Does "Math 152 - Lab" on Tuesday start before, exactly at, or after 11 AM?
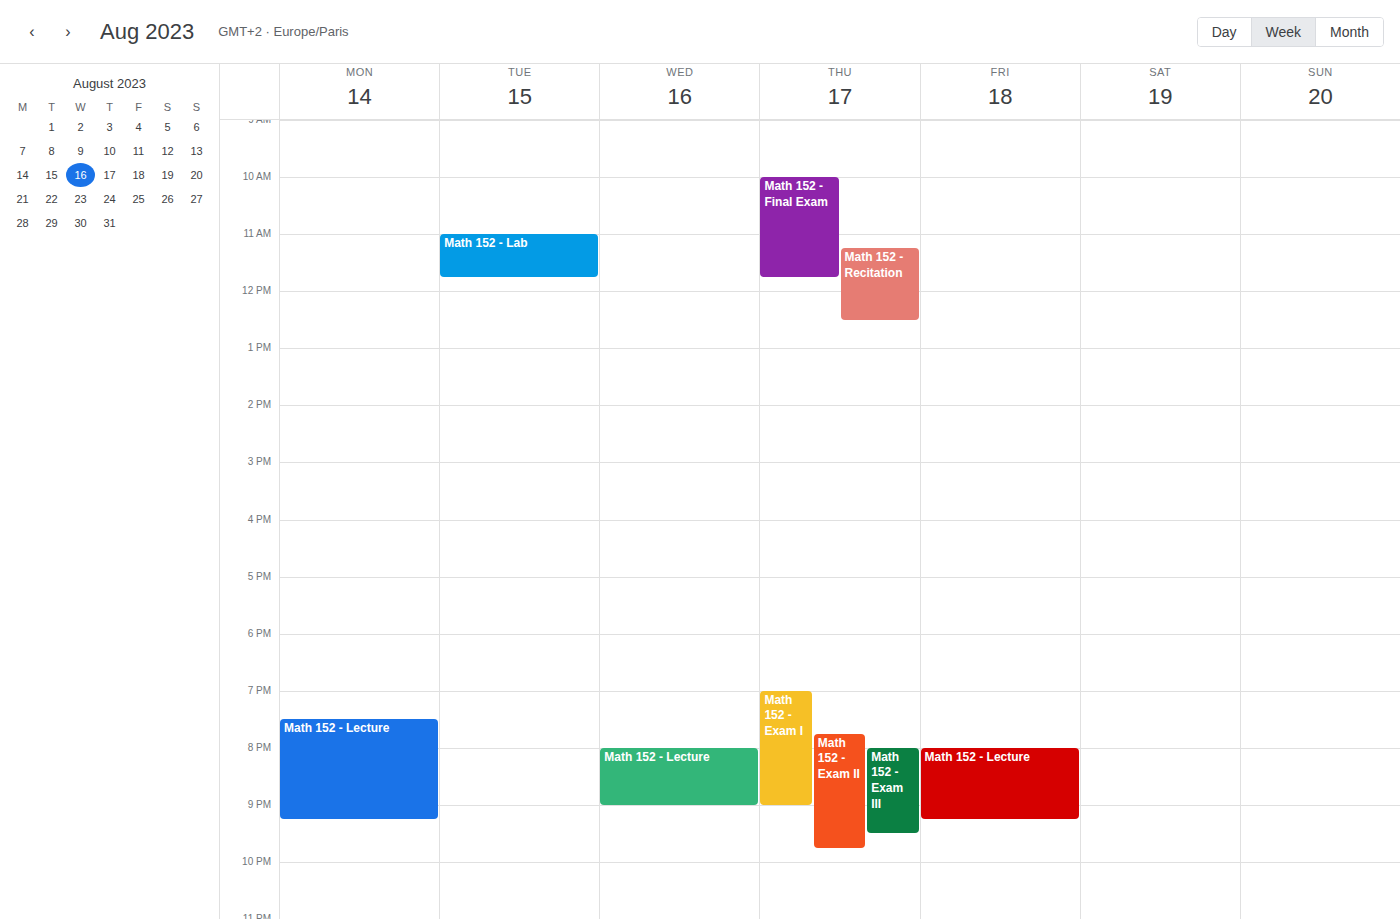
11:00 AM -- exactly at 11 AM, on the 11 AM line.